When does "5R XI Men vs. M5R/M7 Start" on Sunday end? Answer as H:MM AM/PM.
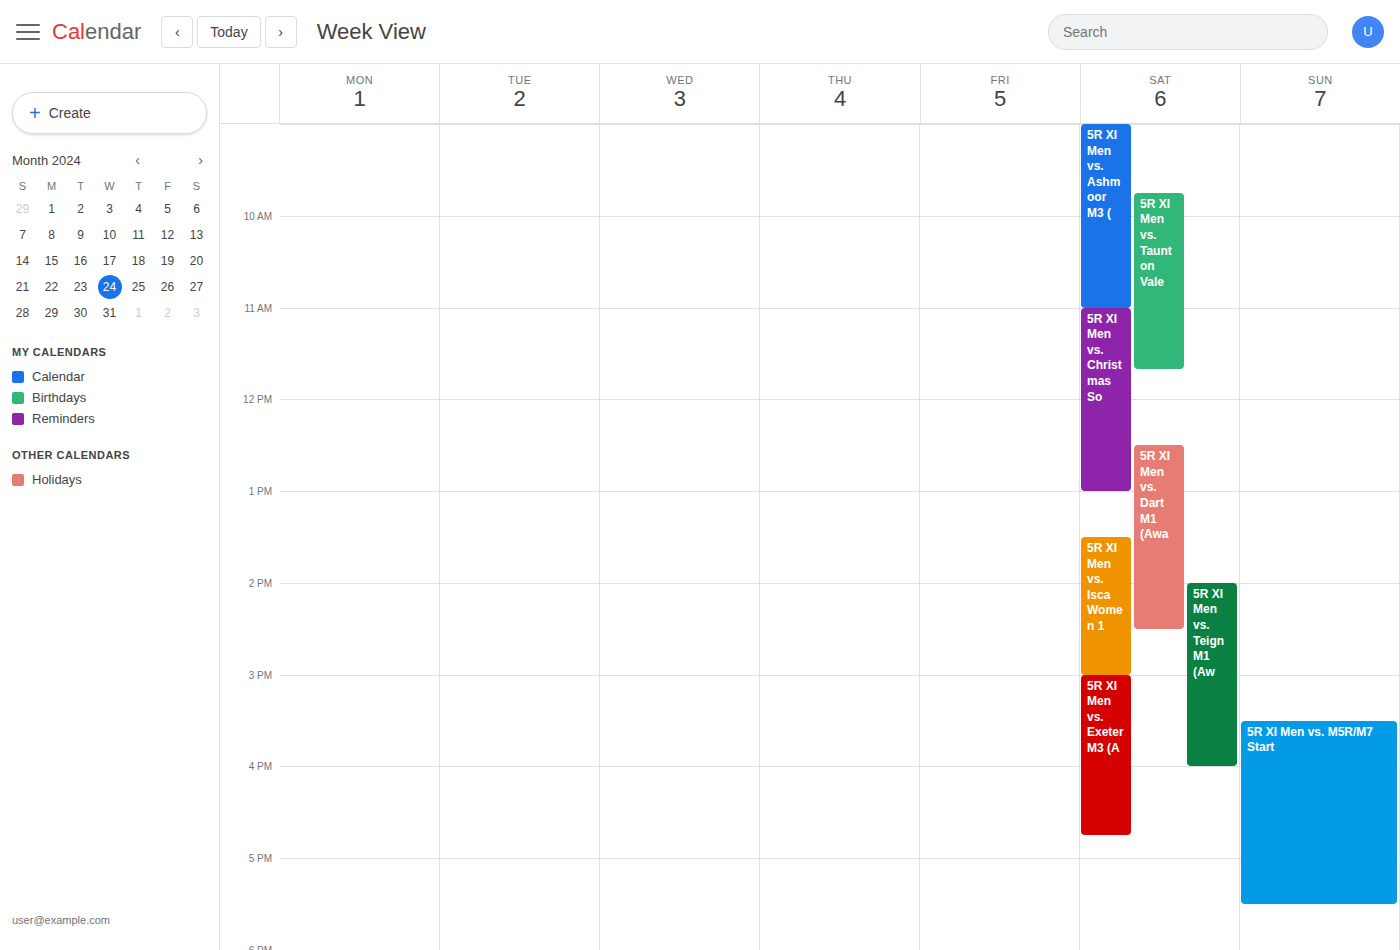
5:30 PM